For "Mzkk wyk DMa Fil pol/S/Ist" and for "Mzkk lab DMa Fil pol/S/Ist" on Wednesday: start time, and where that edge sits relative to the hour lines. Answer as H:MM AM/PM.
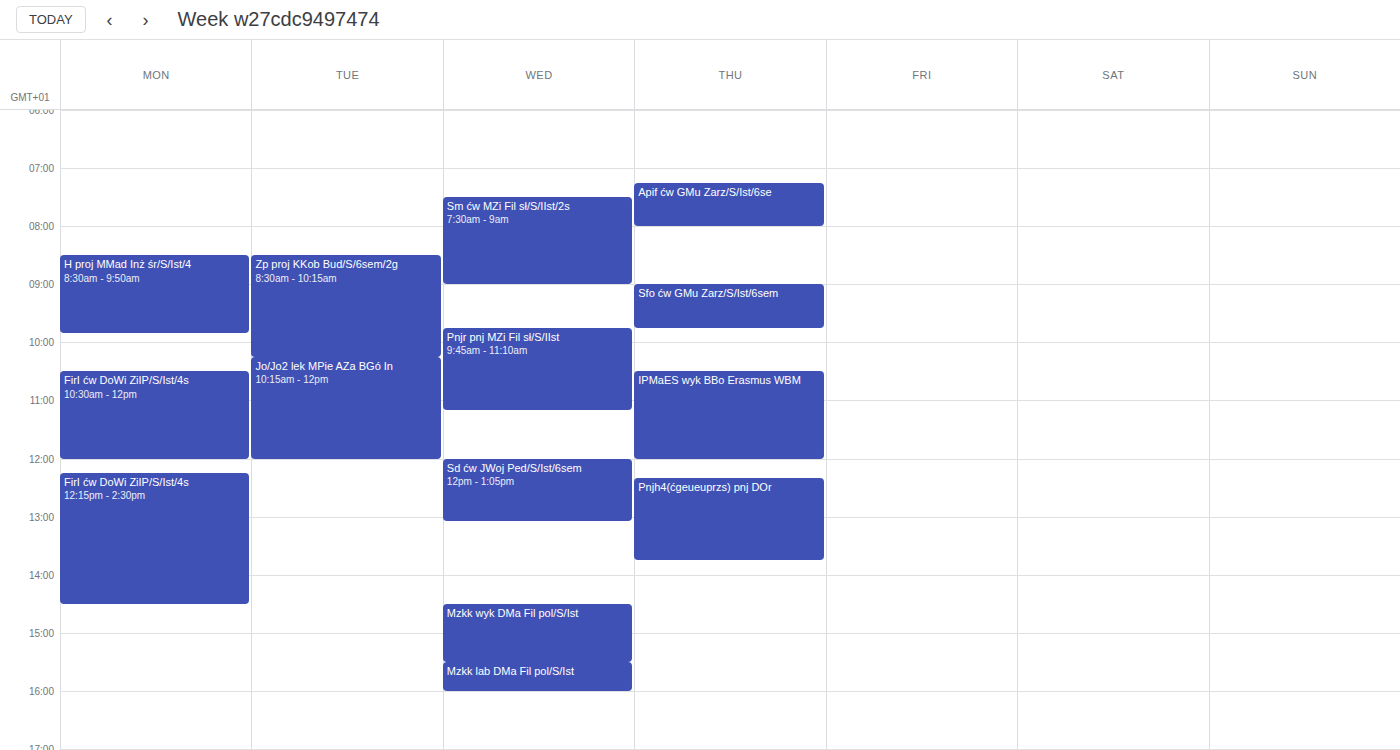
"Mzkk wyk DMa Fil pol/S/Ist": 2:30 PM, halfway between the 2 PM and 3 PM lines. "Mzkk lab DMa Fil pol/S/Ist": 3:30 PM, halfway between the 3 PM and 4 PM lines.